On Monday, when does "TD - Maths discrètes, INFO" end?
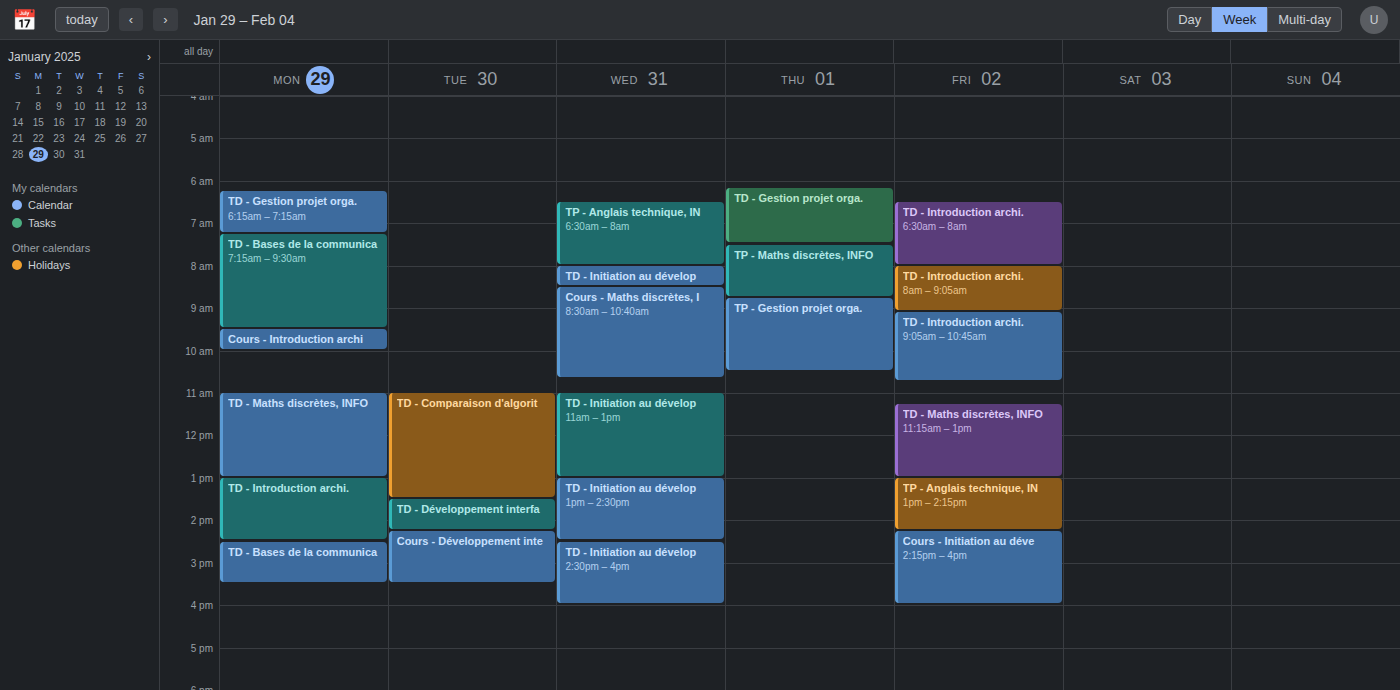
13:00